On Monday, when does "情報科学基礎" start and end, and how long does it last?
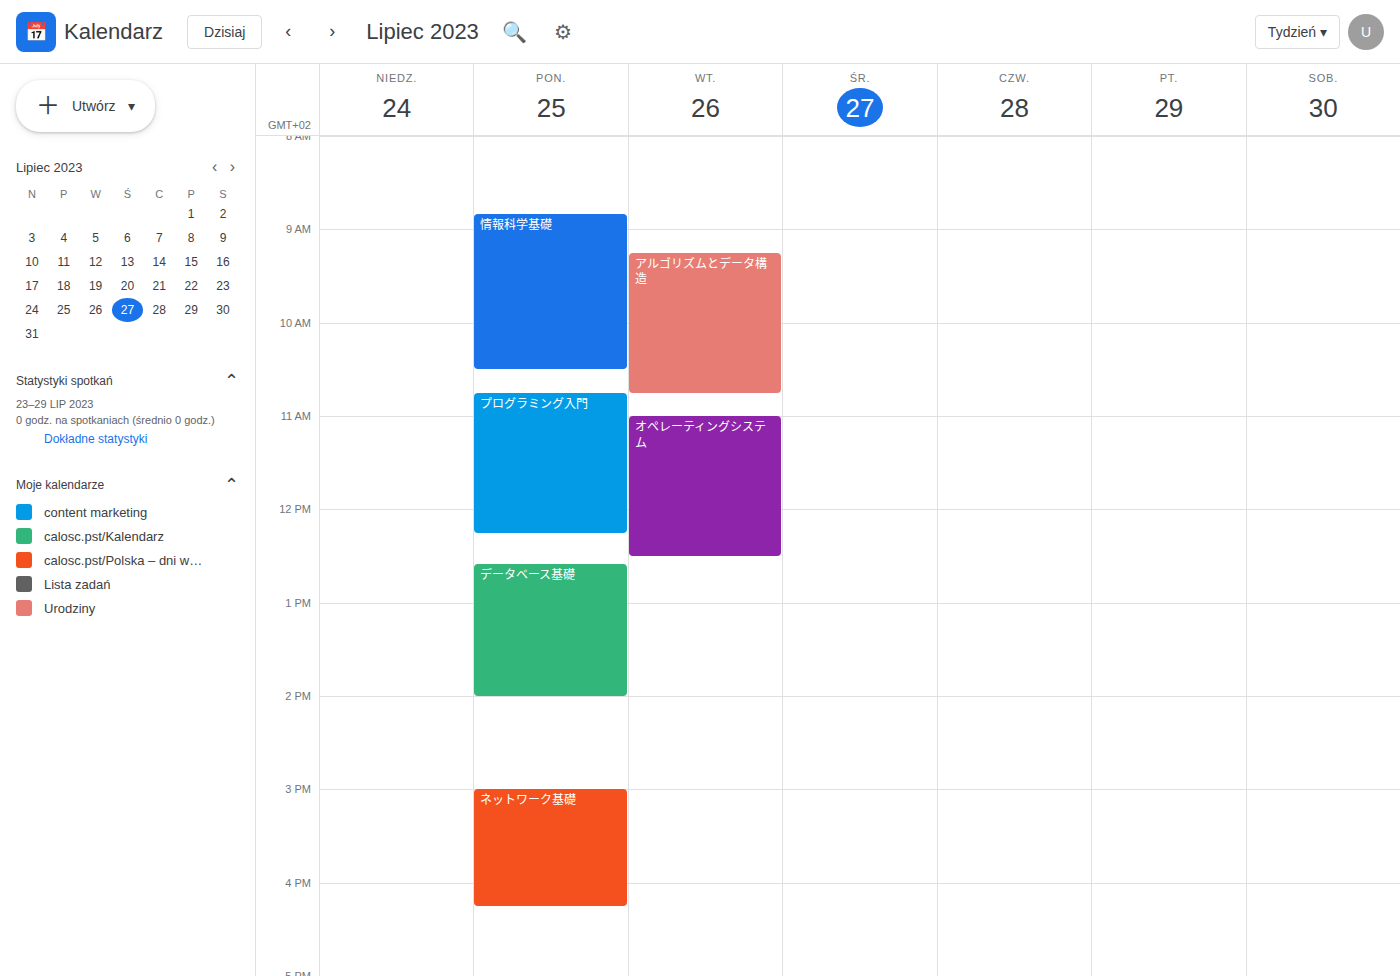
8:50 AM to 10:30 AM, 1 hour 40 minutes